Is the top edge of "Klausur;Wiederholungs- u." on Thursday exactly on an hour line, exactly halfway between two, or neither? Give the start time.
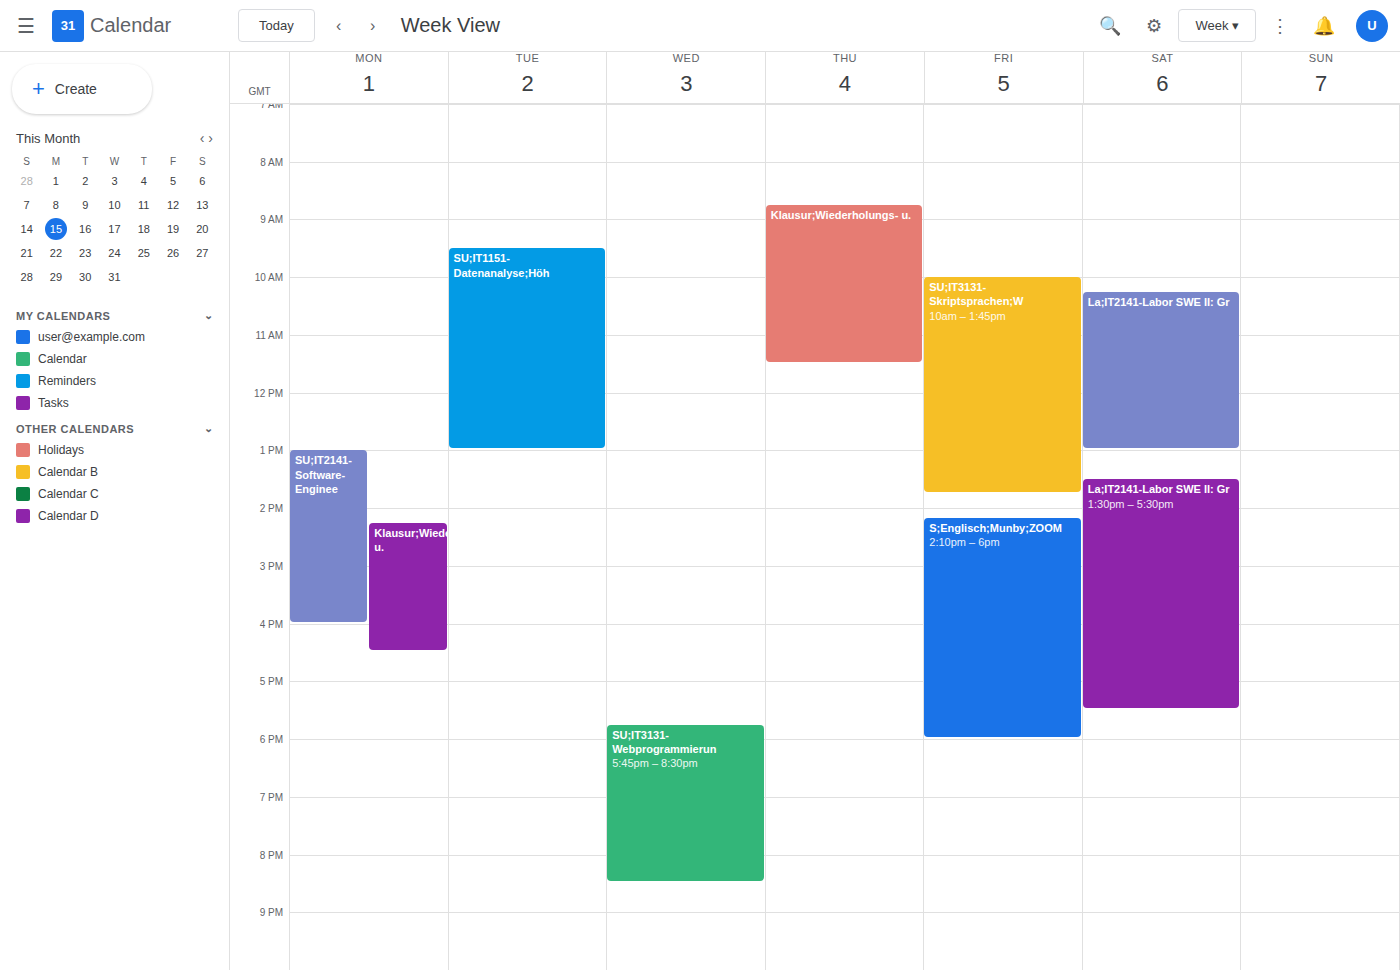
8:45 AM -- neither: three quarters of the way from the 8 AM line to the 9 AM line.